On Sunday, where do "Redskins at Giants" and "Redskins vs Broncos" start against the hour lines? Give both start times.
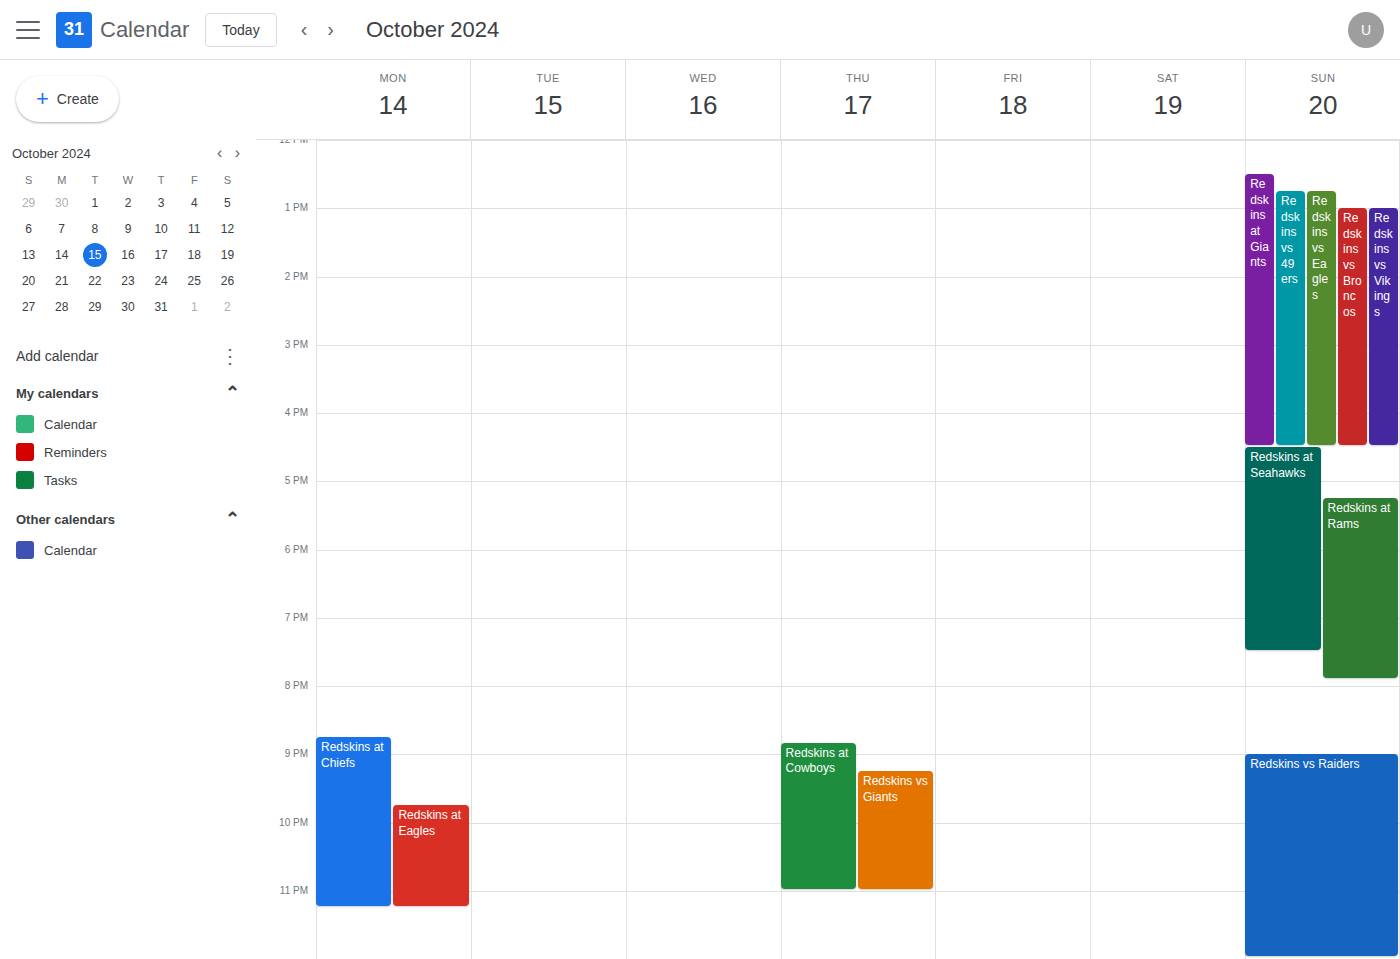
"Redskins at Giants": 12:30 PM, halfway between the 12 PM and 1 PM lines. "Redskins vs Broncos": 1:00 PM, exactly on the 1 PM line.